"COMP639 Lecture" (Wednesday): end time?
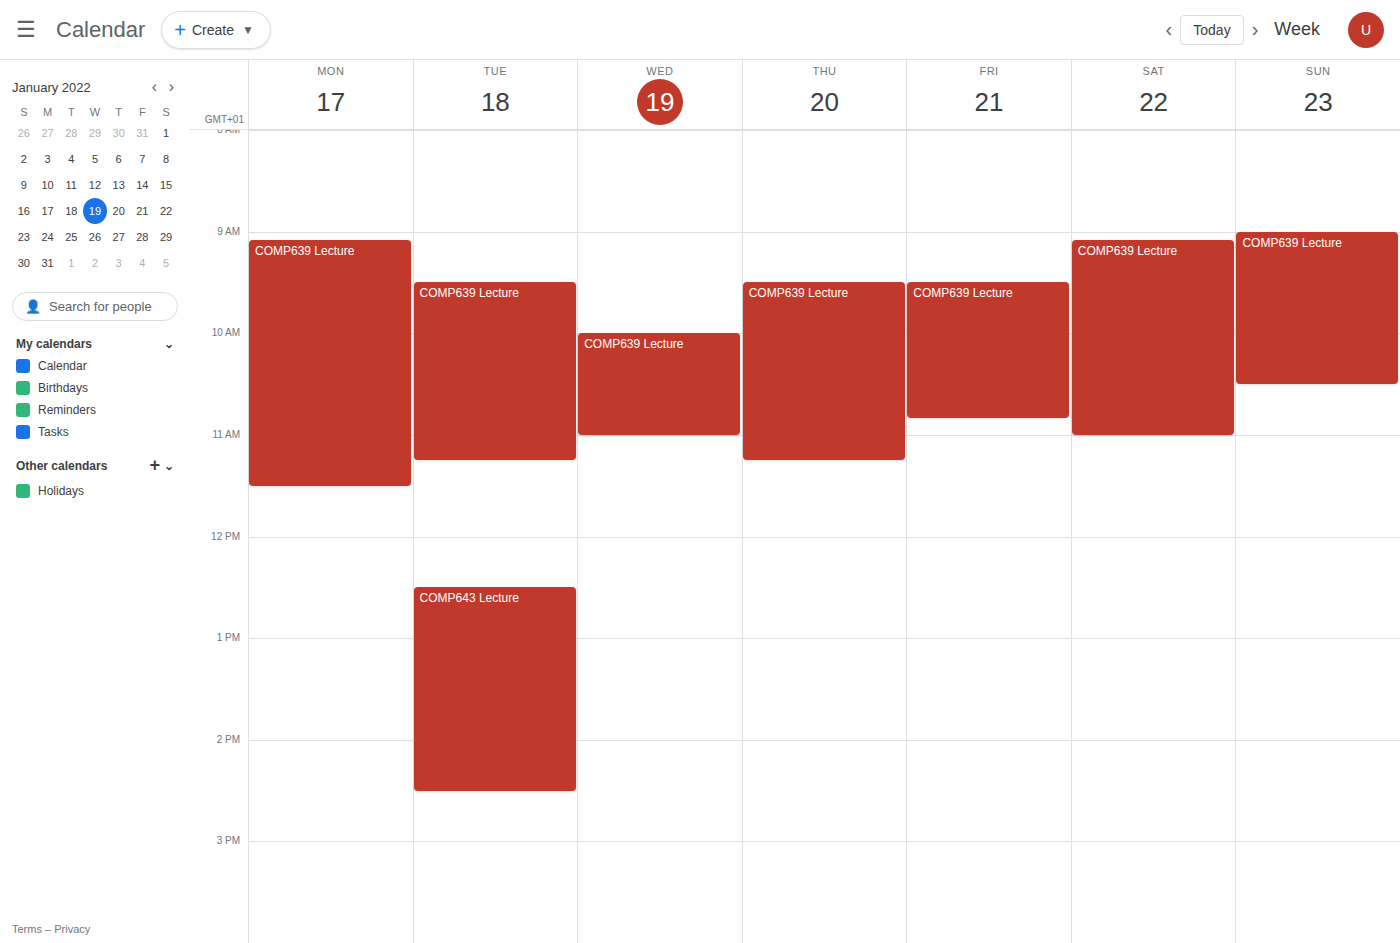
11:00 AM